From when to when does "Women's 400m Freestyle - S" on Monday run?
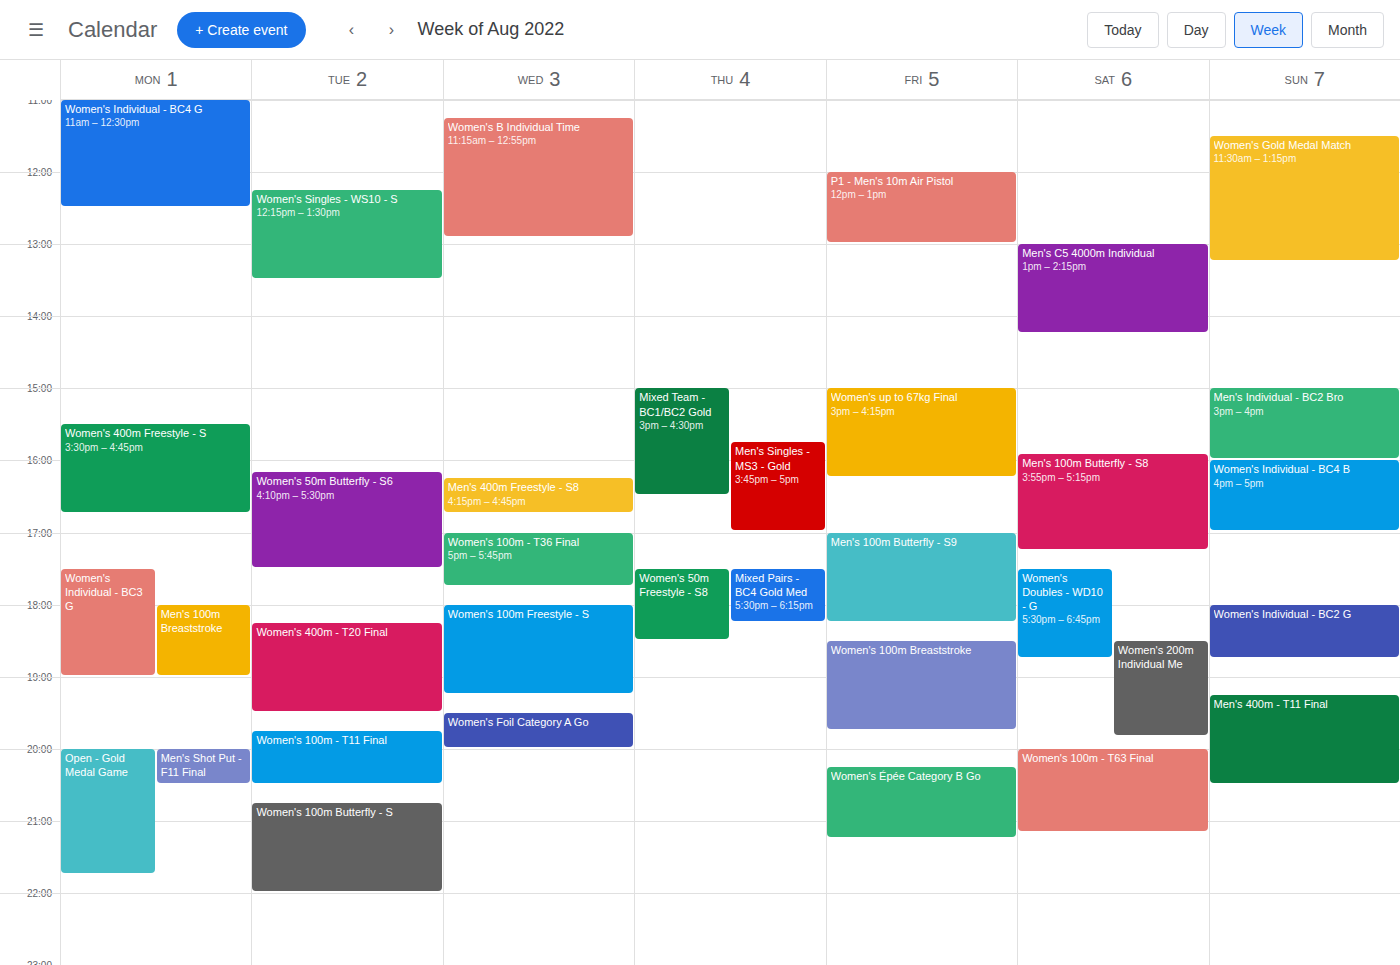
15:30 to 16:45